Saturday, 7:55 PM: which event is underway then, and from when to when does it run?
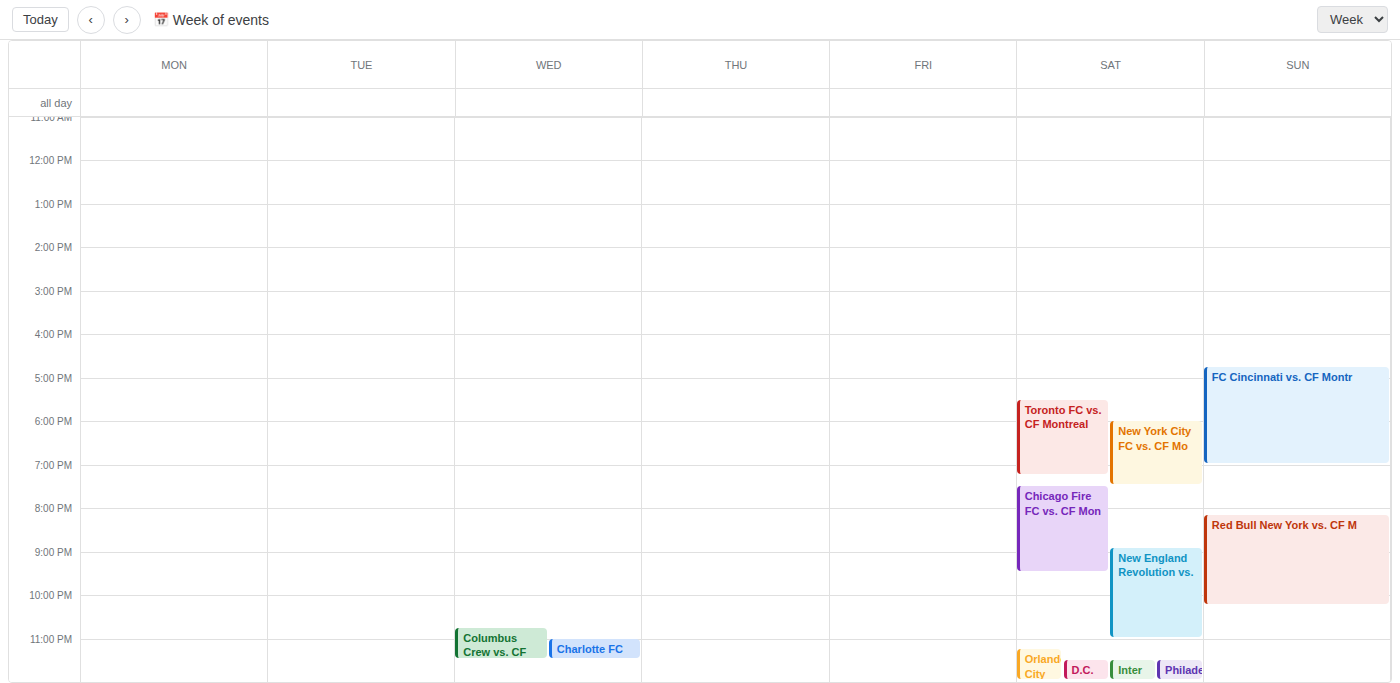
"Chicago Fire FC vs. CF Mon", 7:30 PM to 9:30 PM